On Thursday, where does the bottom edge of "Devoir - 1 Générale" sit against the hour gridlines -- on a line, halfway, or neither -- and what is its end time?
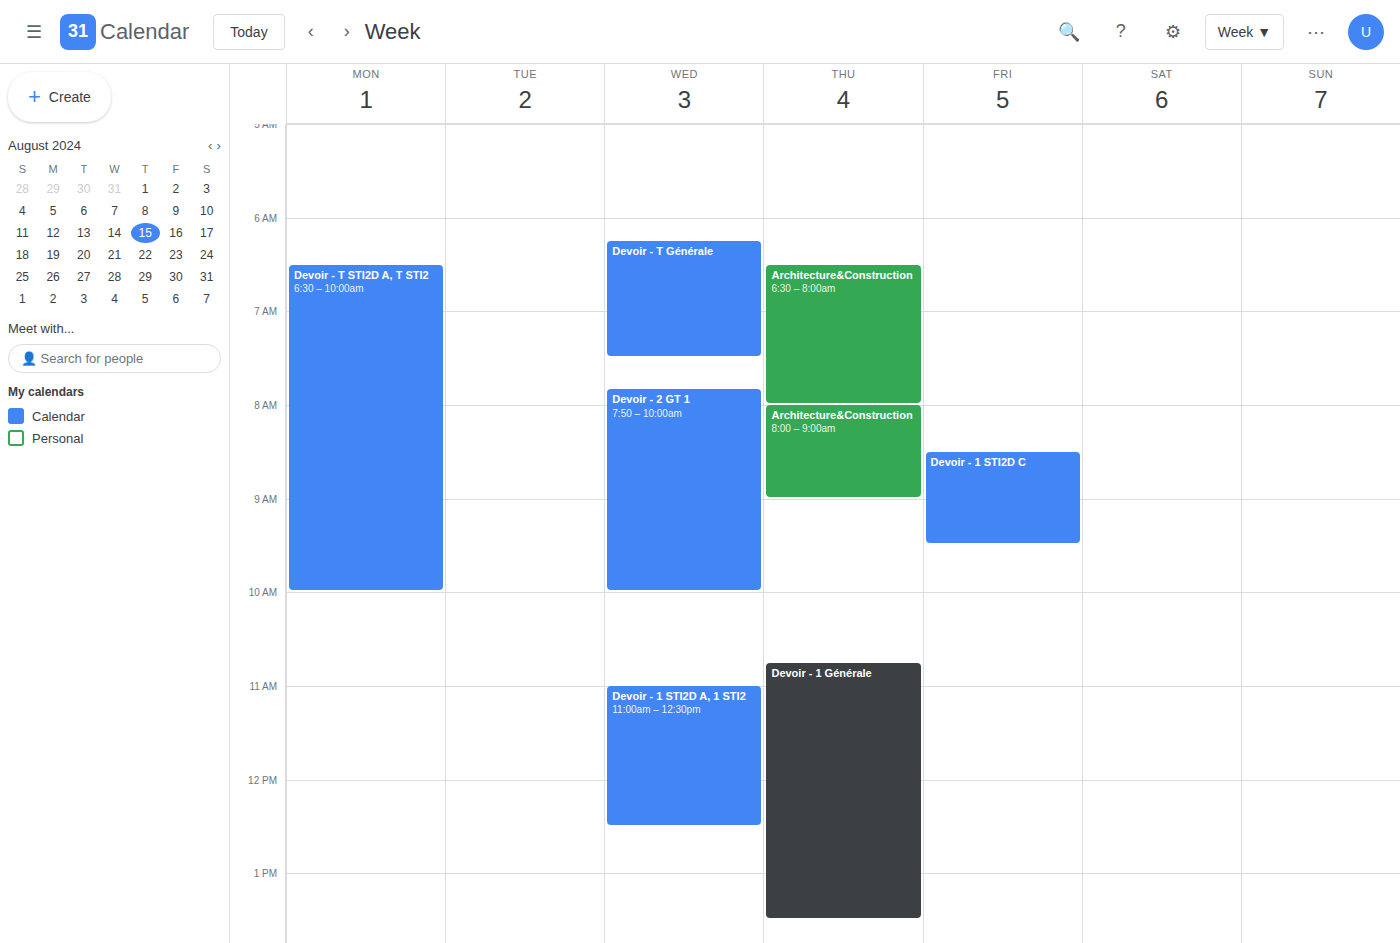
1:30 PM -- halfway between the 1 PM and 2 PM lines.